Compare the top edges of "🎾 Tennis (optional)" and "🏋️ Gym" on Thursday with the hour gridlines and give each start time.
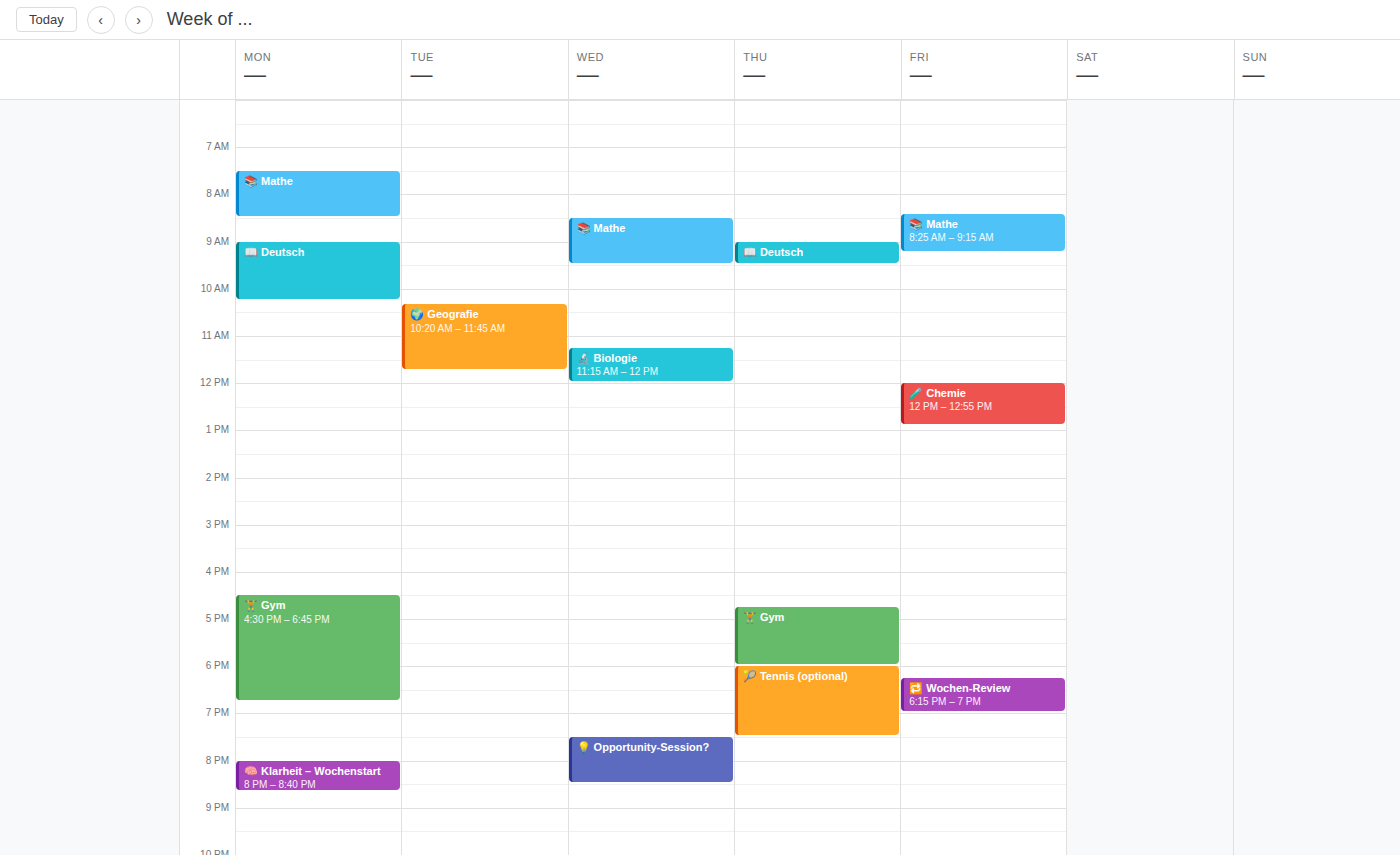
"🎾 Tennis (optional)": 6:00 PM, exactly on the 6 PM line. "🏋️ Gym": 4:45 PM, neither: three quarters of the way from the 4 PM line to the 5 PM line.